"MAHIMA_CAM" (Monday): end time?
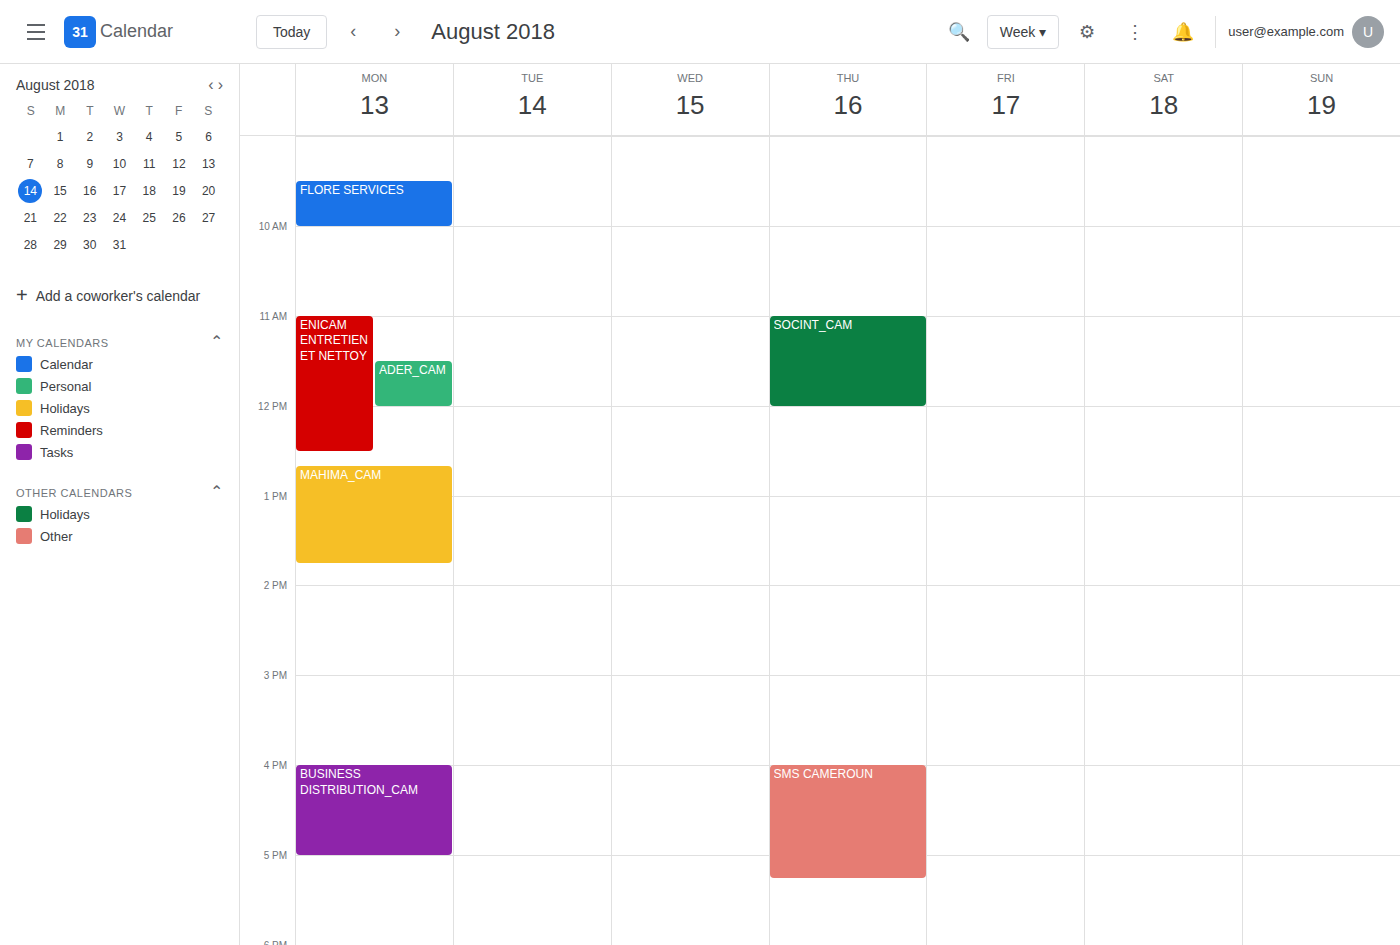
1:45 PM